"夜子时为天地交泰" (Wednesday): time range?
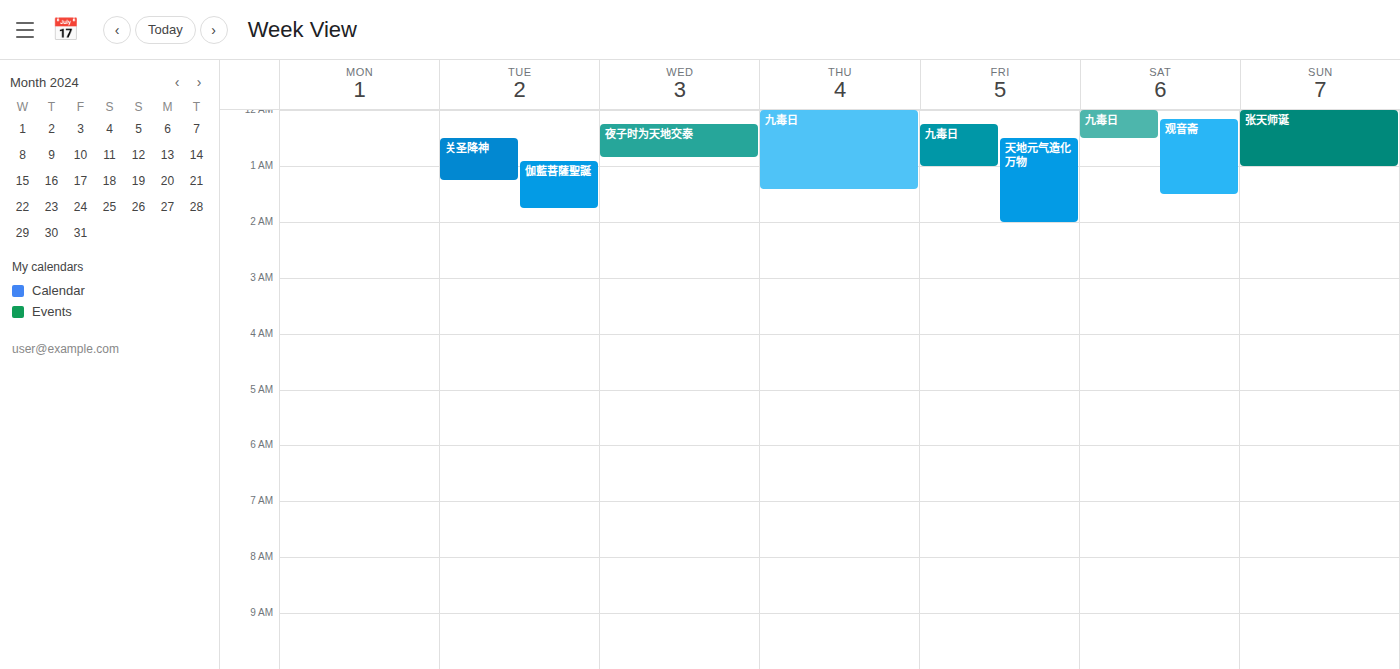
12:15 AM to 12:50 AM